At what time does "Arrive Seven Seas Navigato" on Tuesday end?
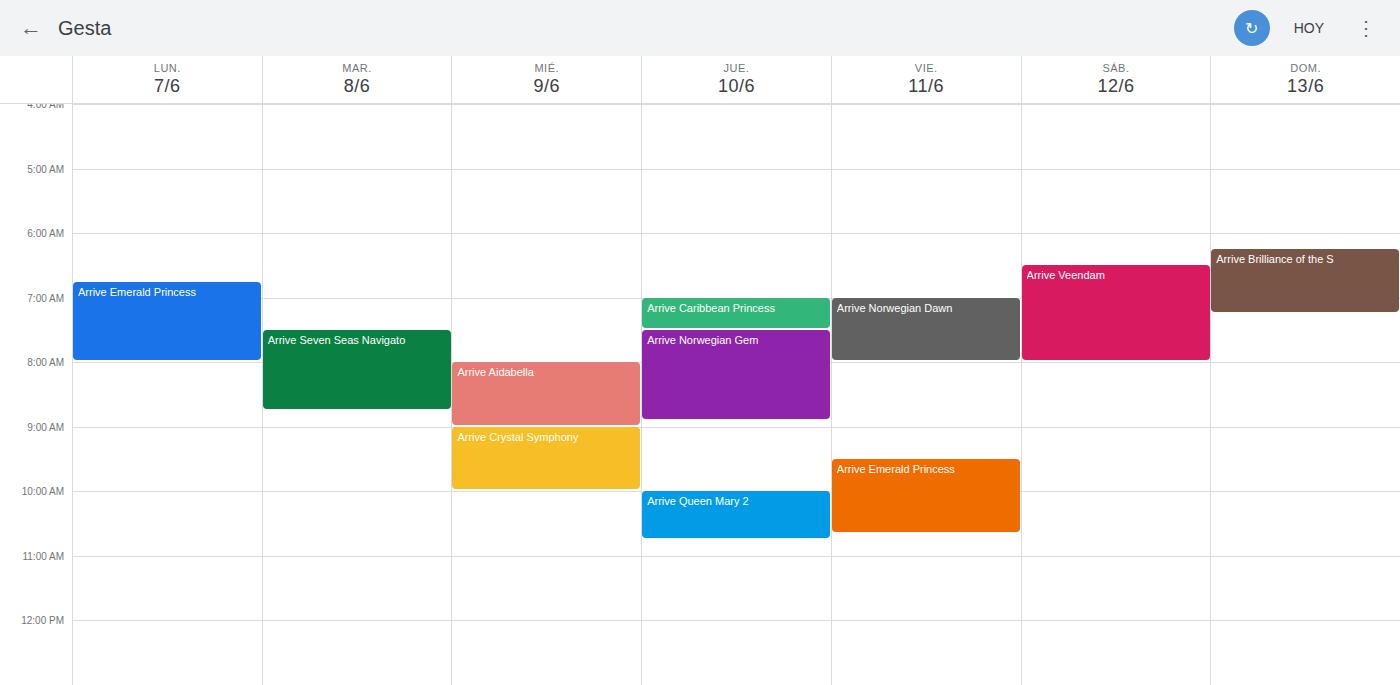
8:45 AM